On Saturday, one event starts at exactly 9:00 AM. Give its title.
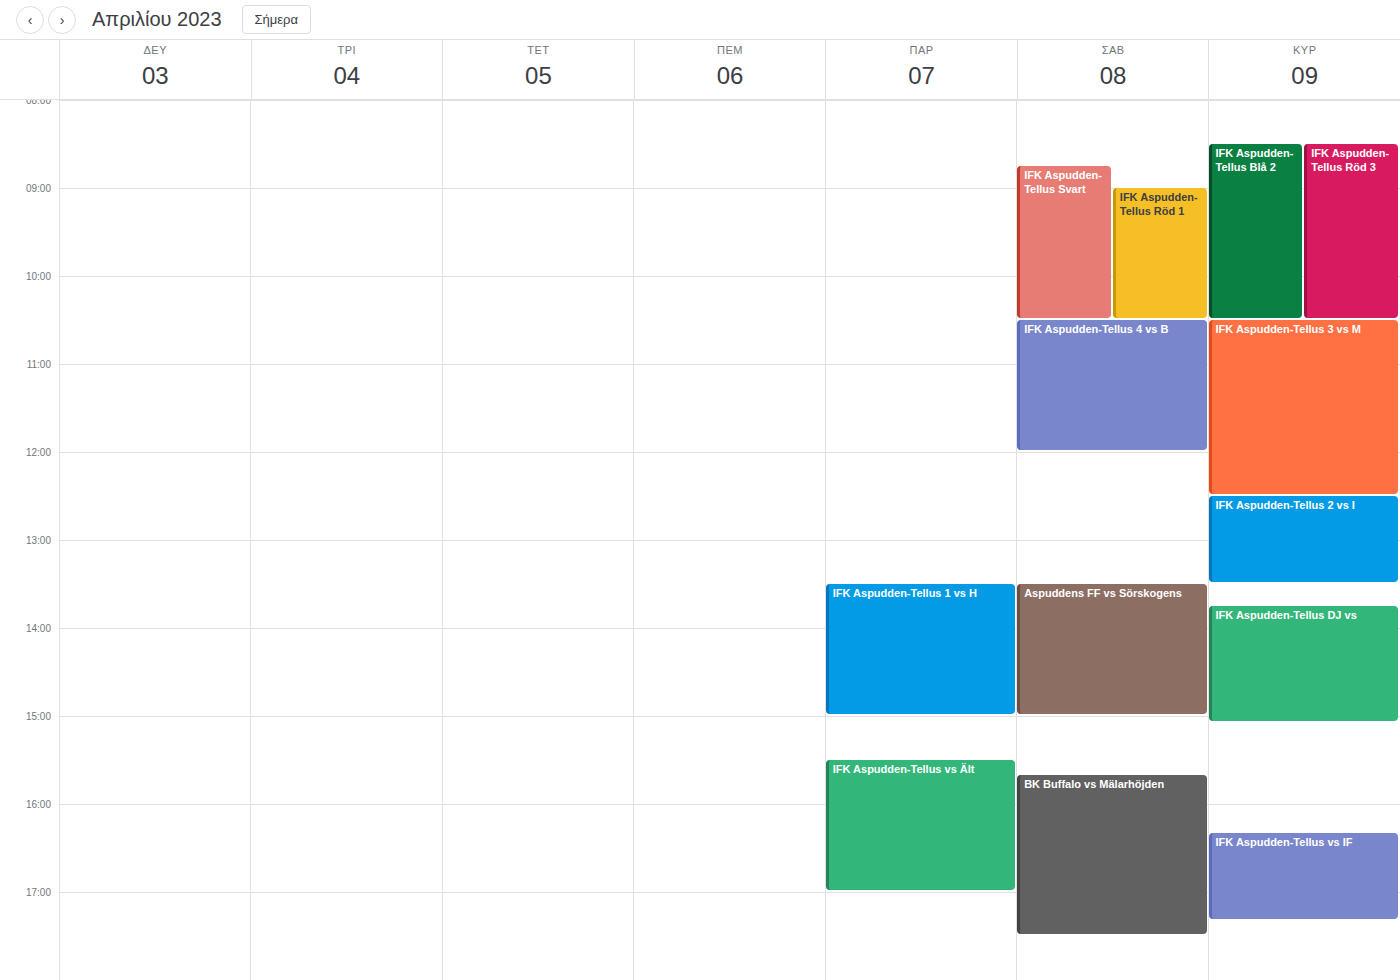
"IFK Aspudden-Tellus Röd 1"